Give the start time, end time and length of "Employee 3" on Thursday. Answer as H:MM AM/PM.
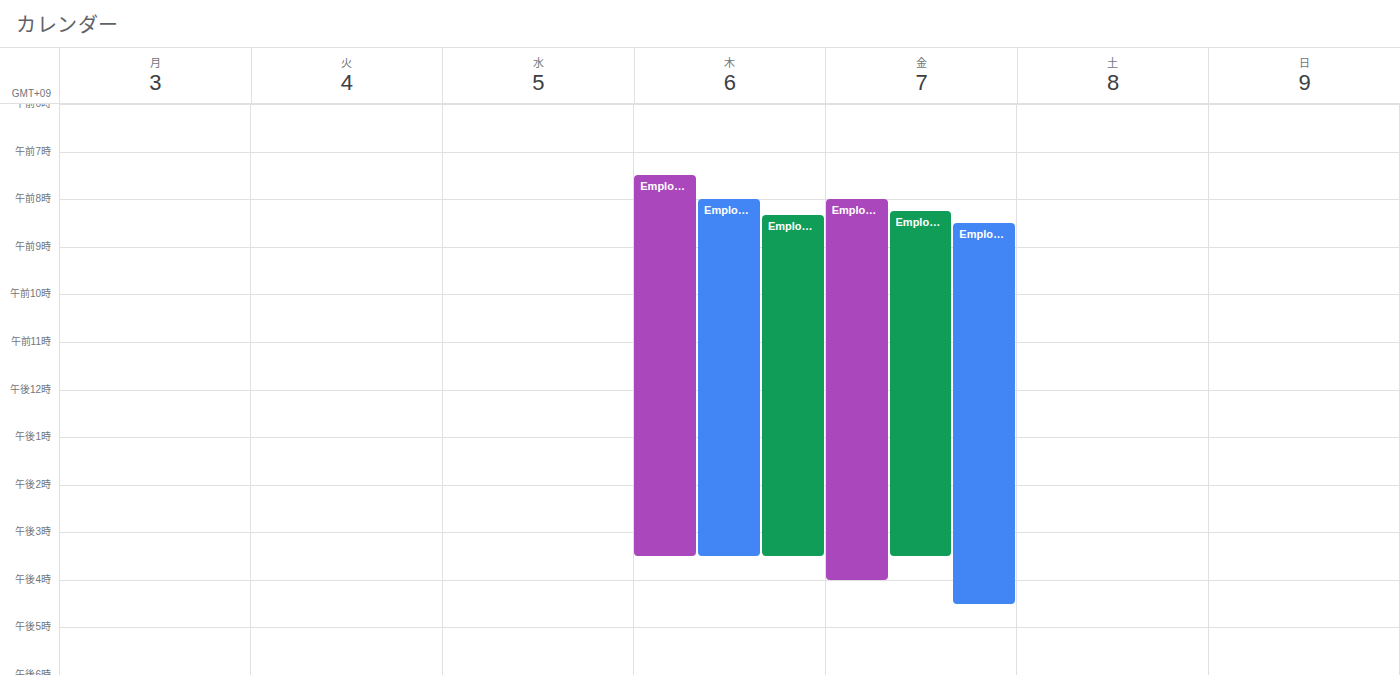
8:20 AM to 3:30 PM, 7 hours 10 minutes